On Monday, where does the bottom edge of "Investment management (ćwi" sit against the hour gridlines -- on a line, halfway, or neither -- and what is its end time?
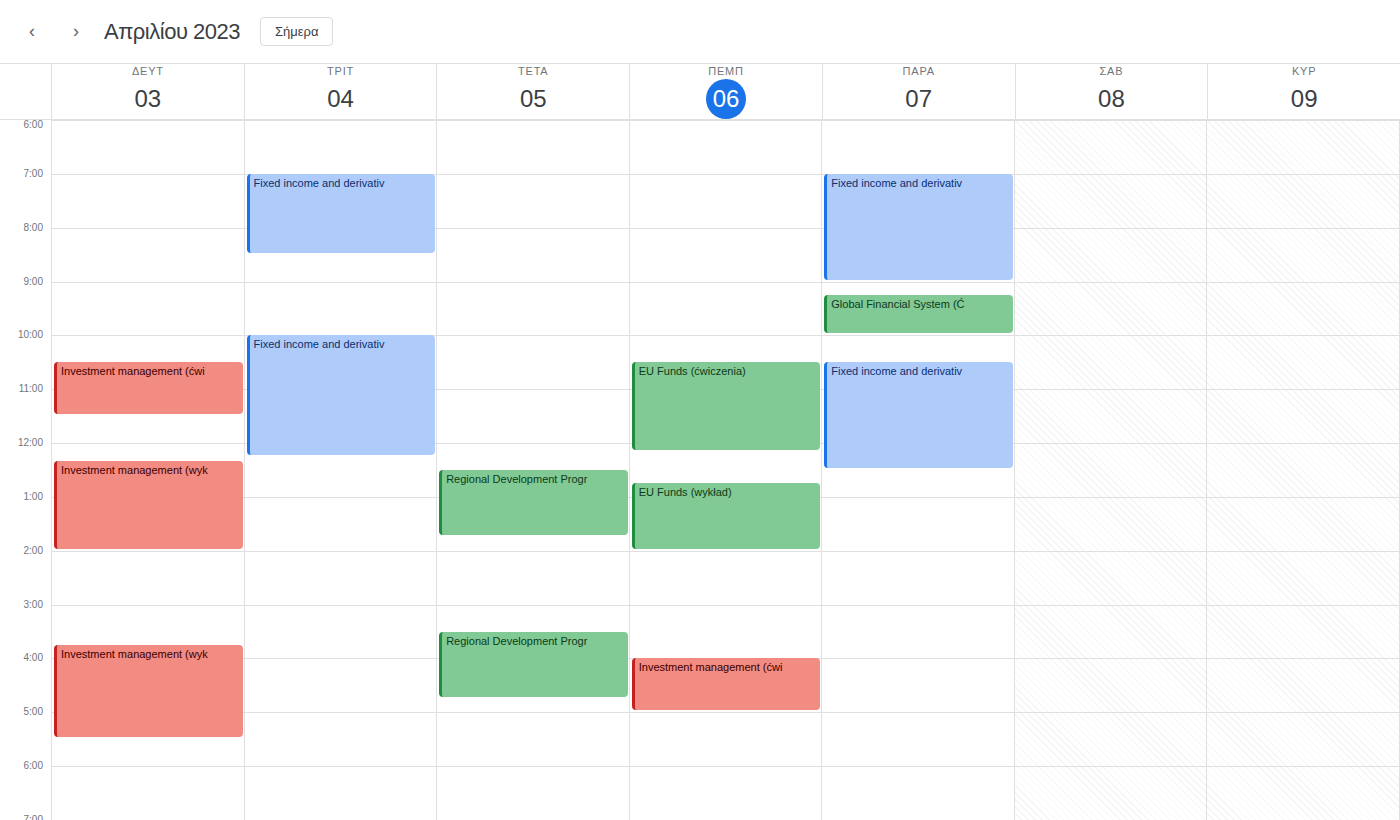
11:30 AM -- halfway between the 11 AM and 12 PM lines.